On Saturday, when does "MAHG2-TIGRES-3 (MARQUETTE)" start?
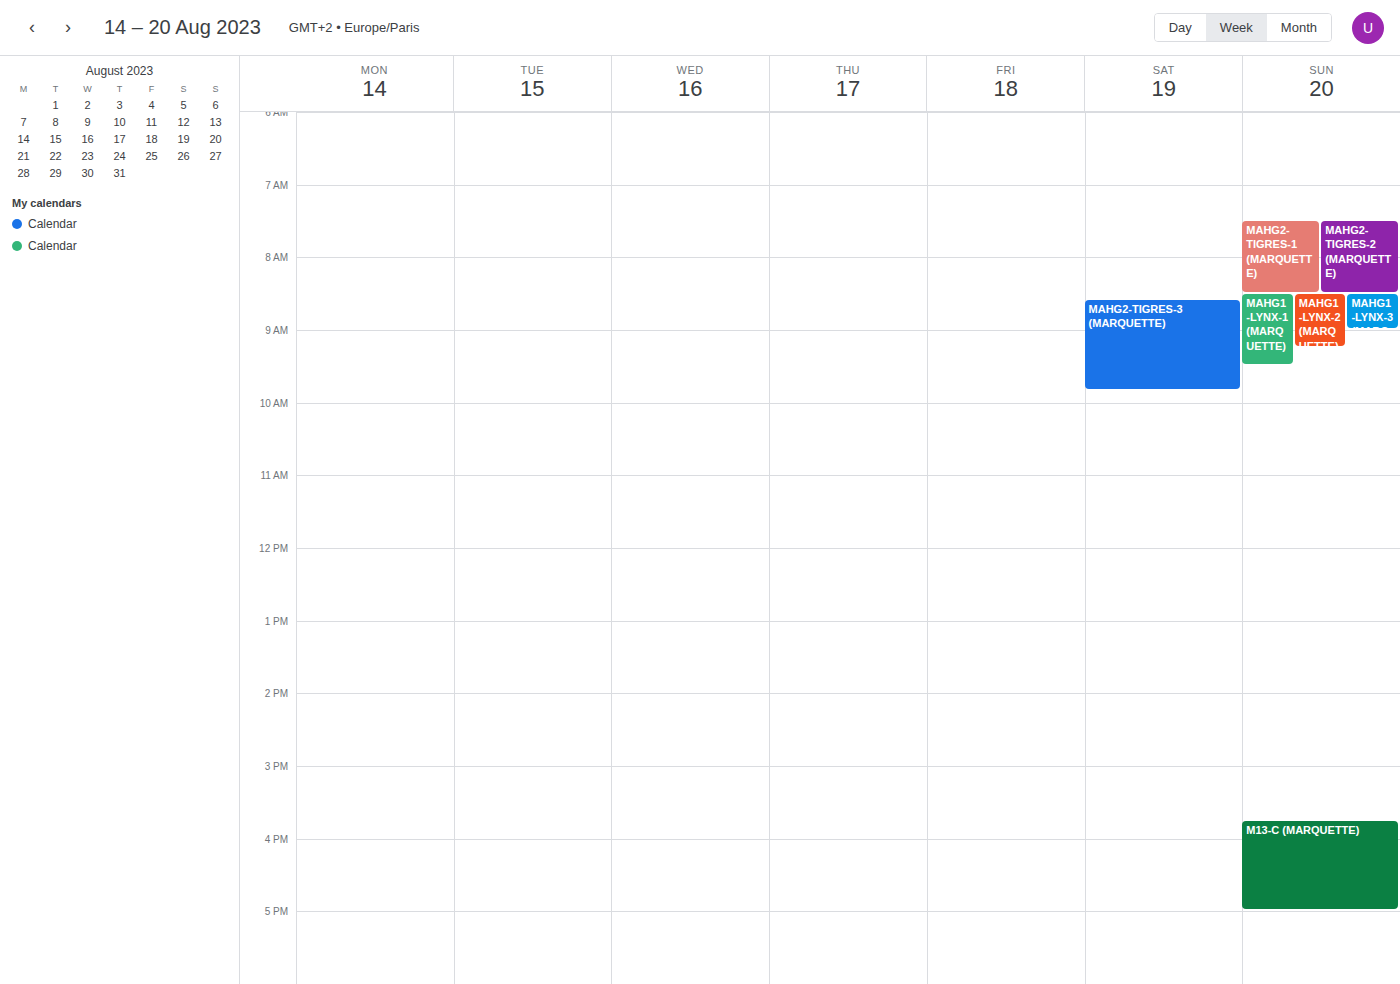
8:35 AM